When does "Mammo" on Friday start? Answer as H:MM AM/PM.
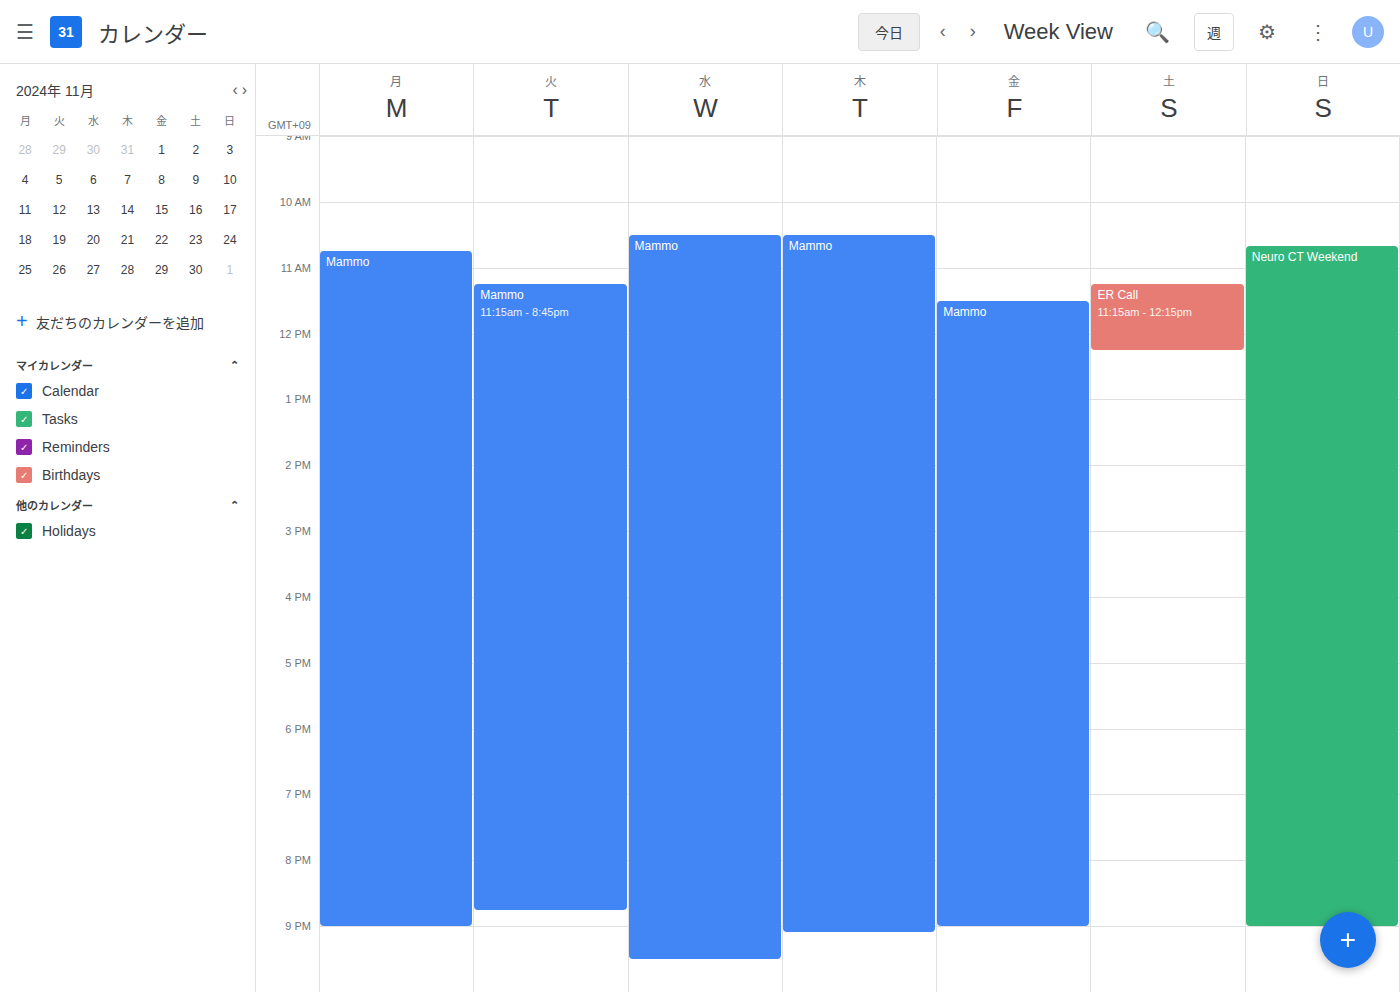
11:30 AM